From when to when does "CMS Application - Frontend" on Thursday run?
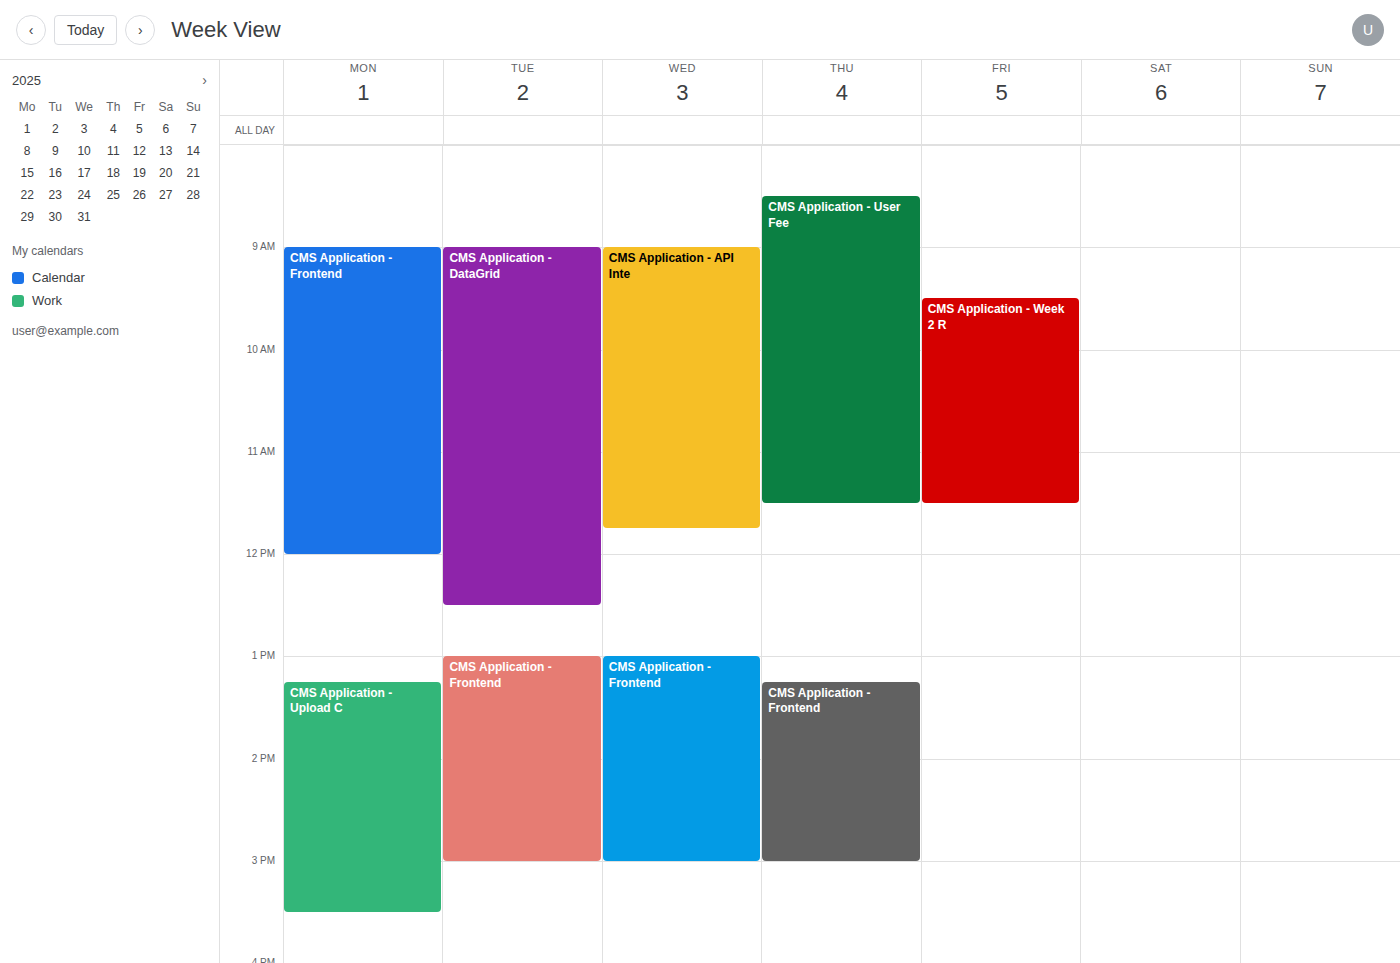
1:15 PM to 3:00 PM